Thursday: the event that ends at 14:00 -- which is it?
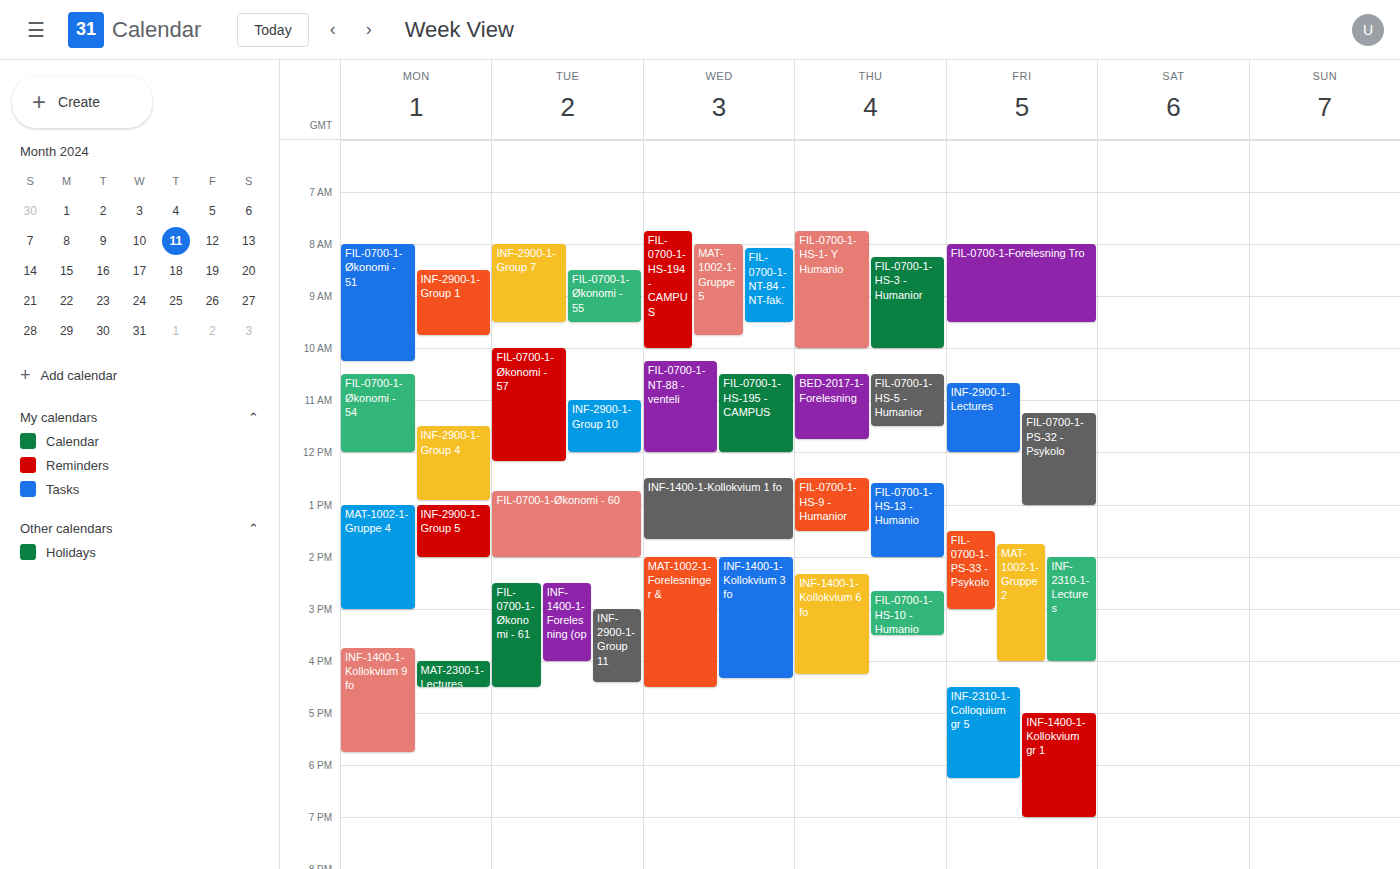
"FIL-0700-1-HS-13 - Humanio"